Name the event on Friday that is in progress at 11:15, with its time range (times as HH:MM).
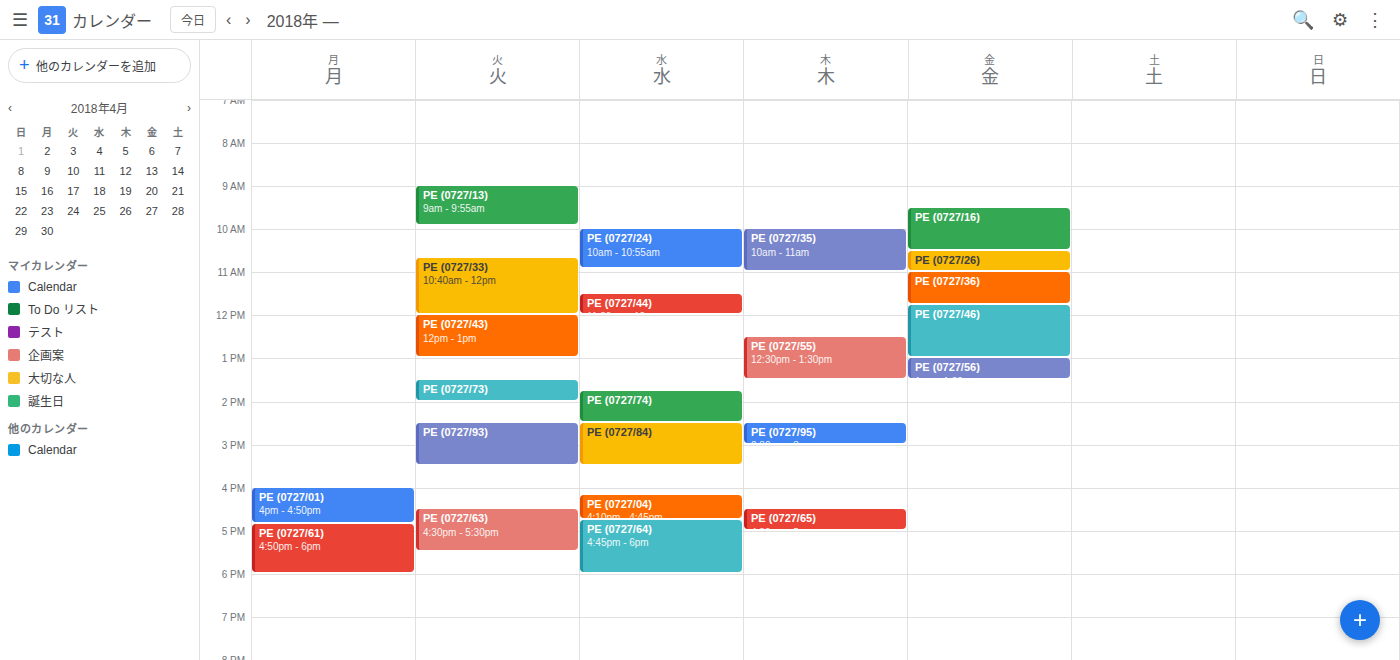
"PE (0727/36)", 11:00 to 11:45